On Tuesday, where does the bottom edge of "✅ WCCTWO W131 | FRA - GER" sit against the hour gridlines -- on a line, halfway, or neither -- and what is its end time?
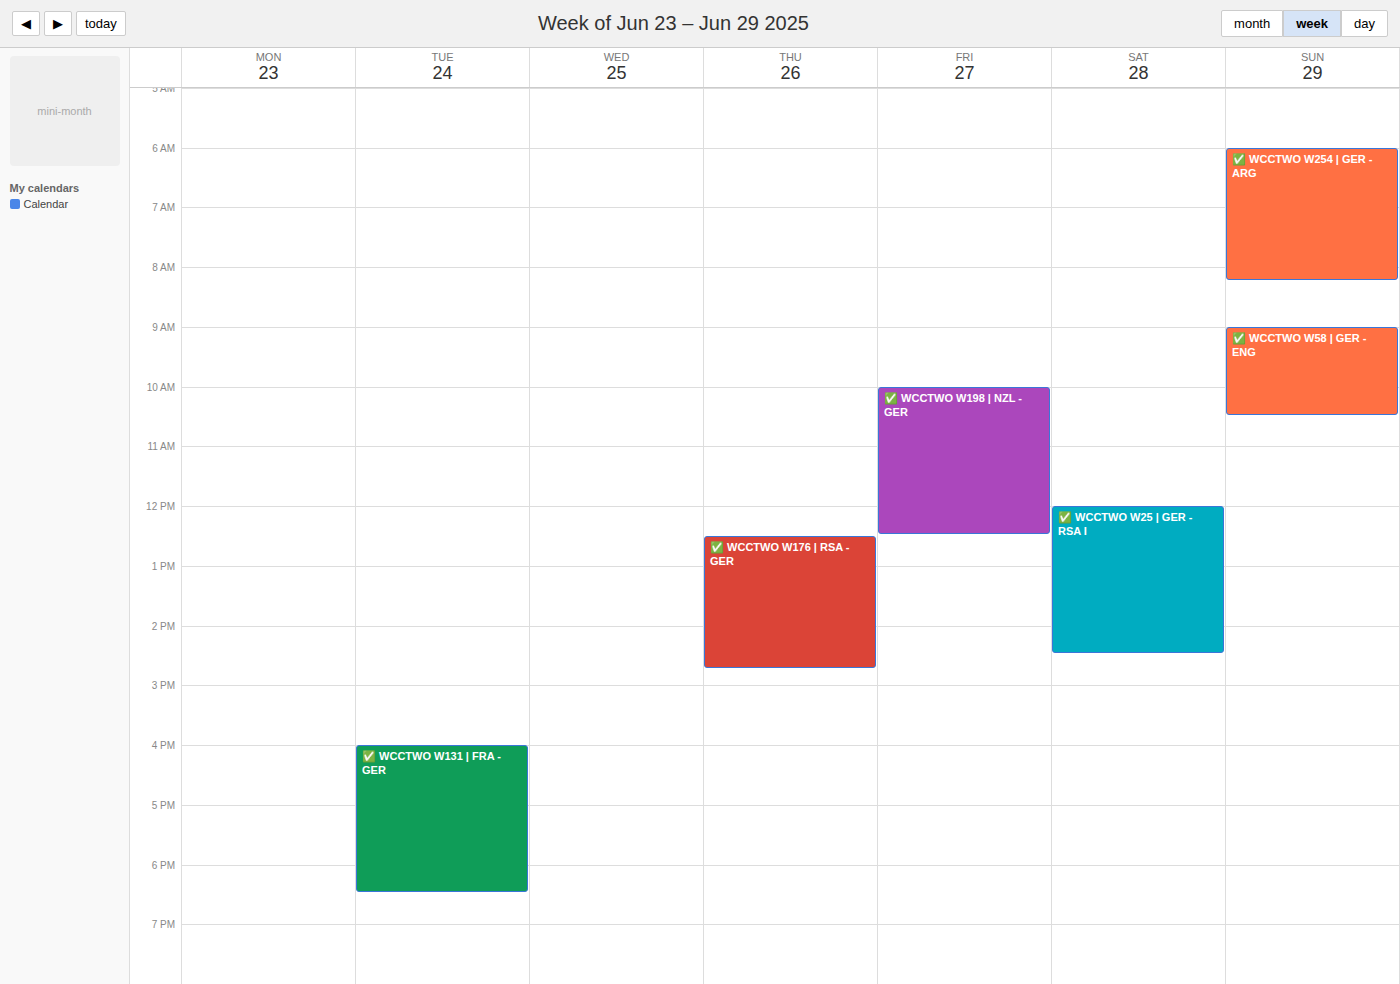
18:30 -- halfway between the 18:00 and 19:00 lines.